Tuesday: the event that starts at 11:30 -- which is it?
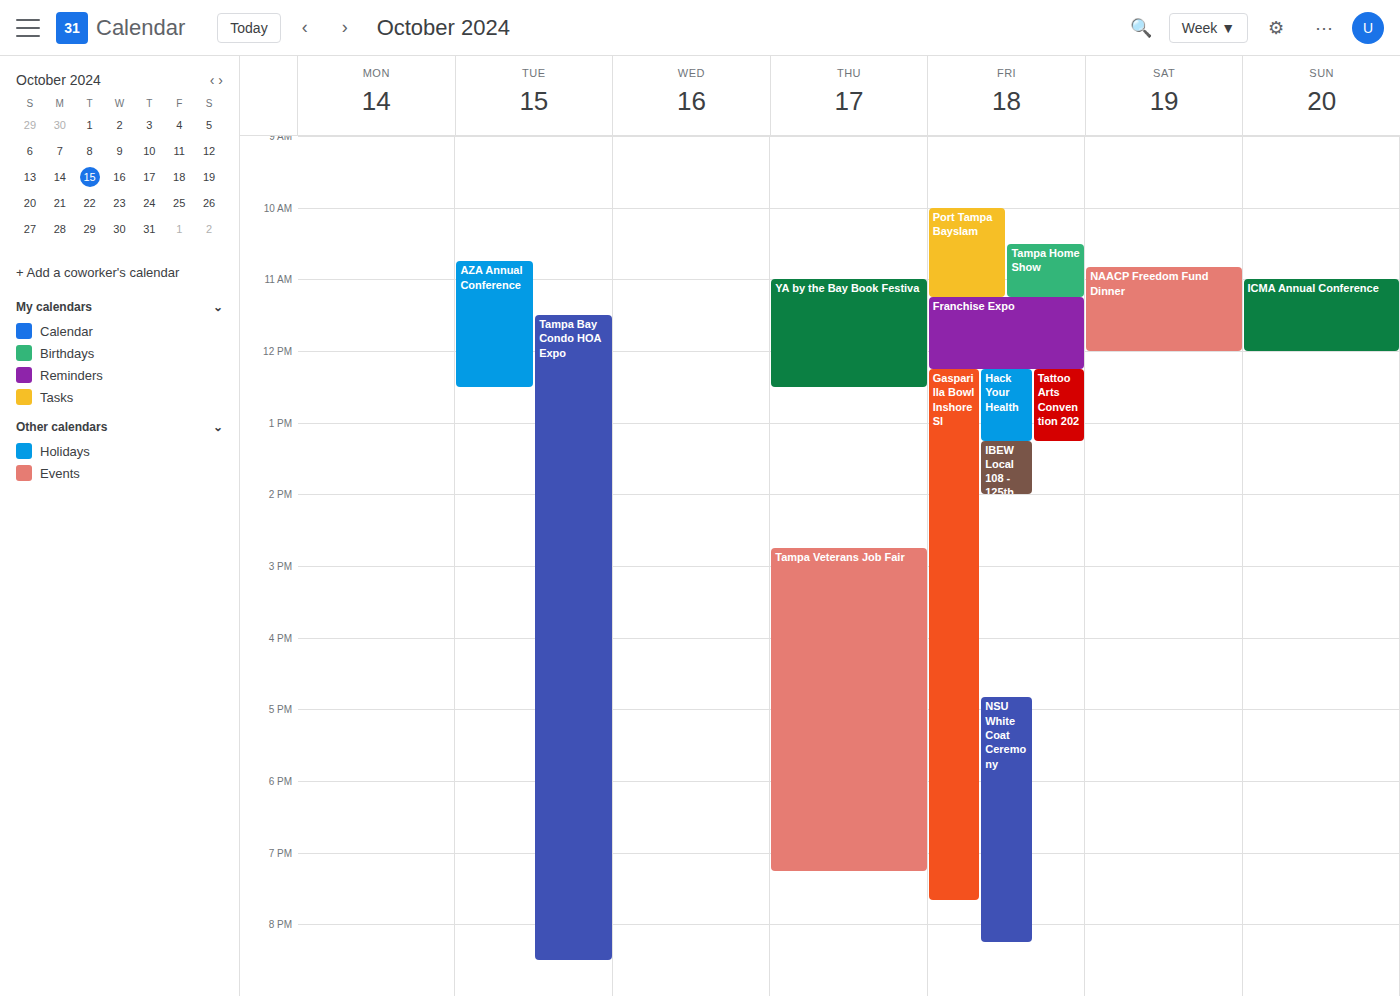
"Tampa Bay Condo HOA Expo"